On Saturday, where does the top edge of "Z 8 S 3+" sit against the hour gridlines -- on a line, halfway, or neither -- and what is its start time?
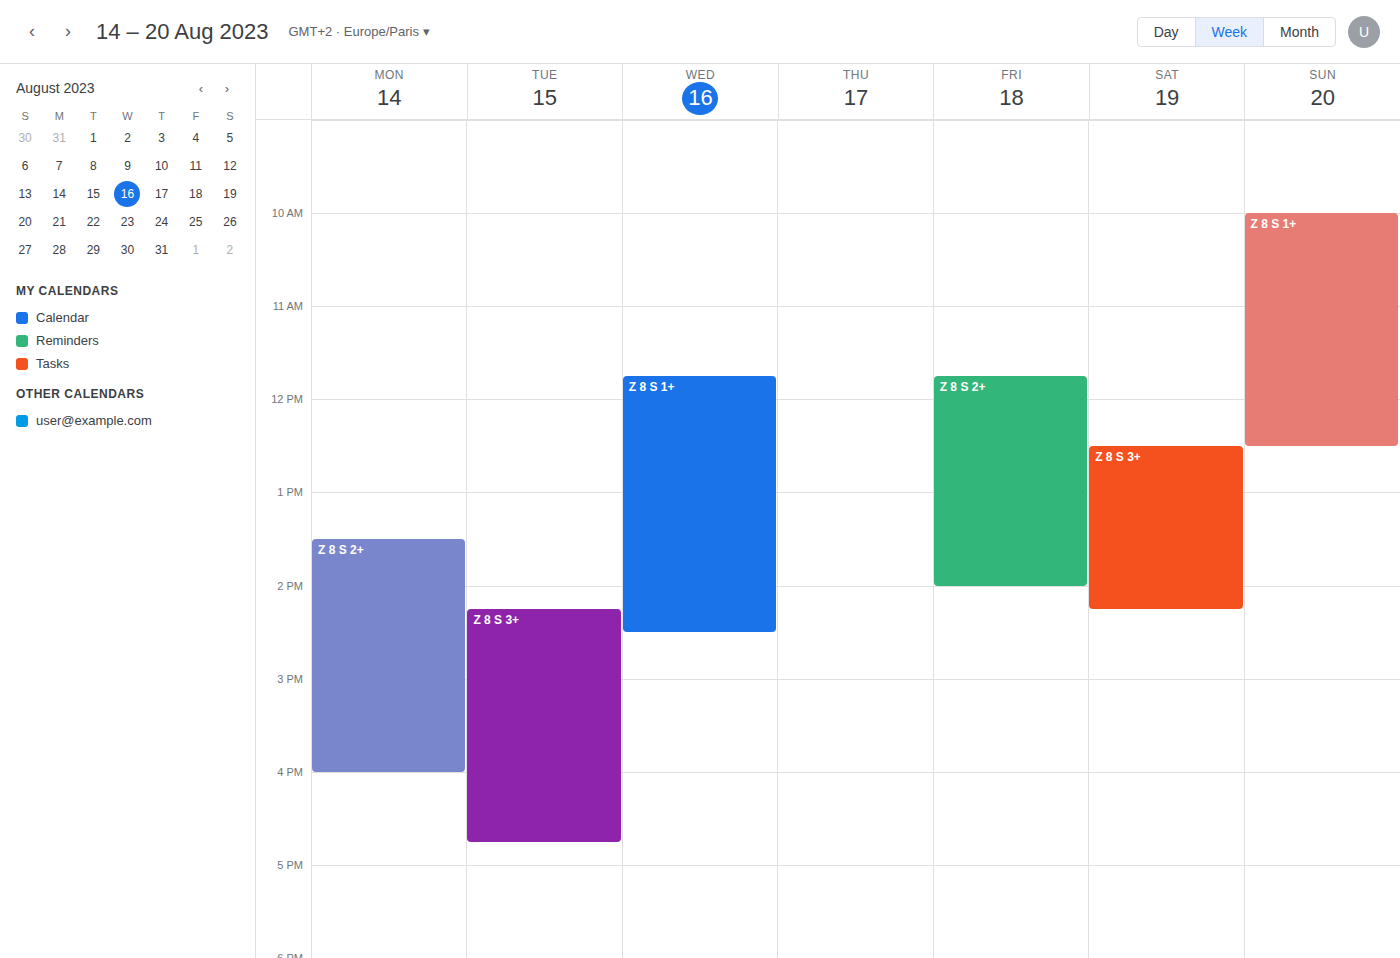
12:30 PM -- halfway between the 12 PM and 1 PM lines.